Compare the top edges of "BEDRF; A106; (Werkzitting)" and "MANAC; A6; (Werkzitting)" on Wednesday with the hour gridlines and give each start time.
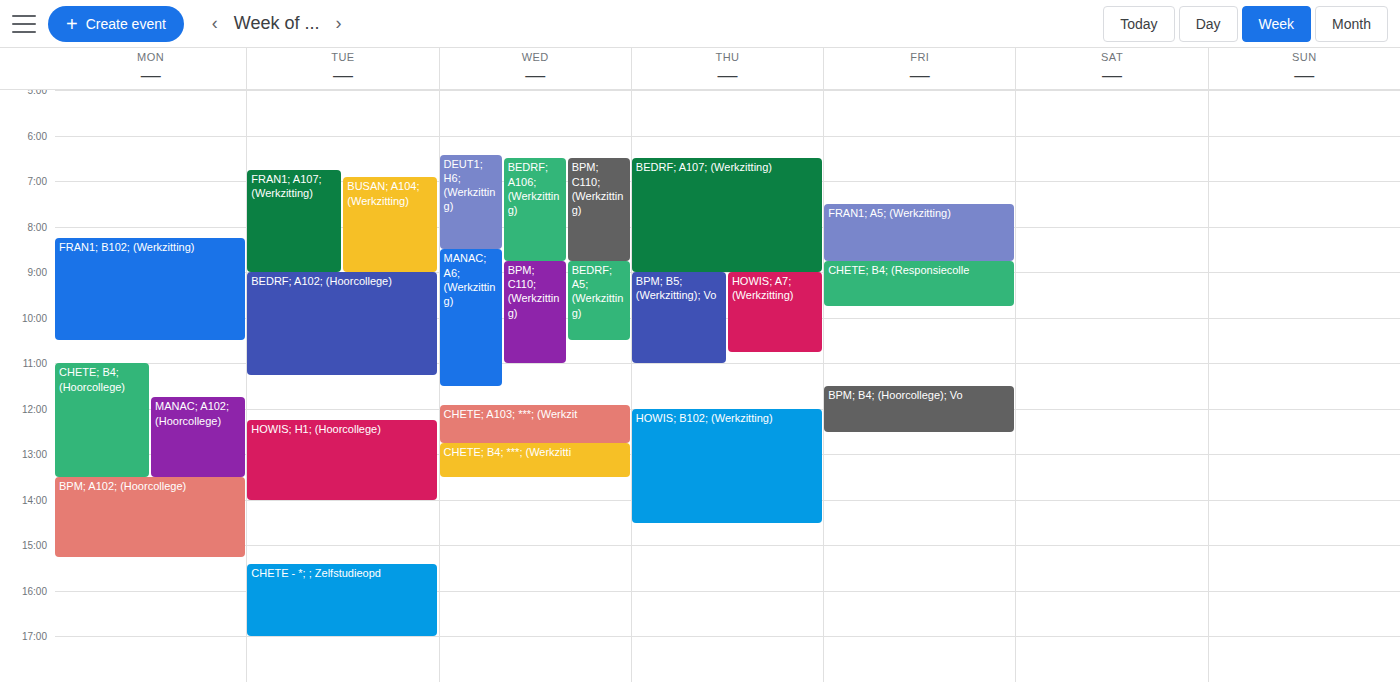
"BEDRF; A106; (Werkzitting)": 6:30 AM, halfway between the 6 AM and 7 AM lines. "MANAC; A6; (Werkzitting)": 8:30 AM, halfway between the 8 AM and 9 AM lines.